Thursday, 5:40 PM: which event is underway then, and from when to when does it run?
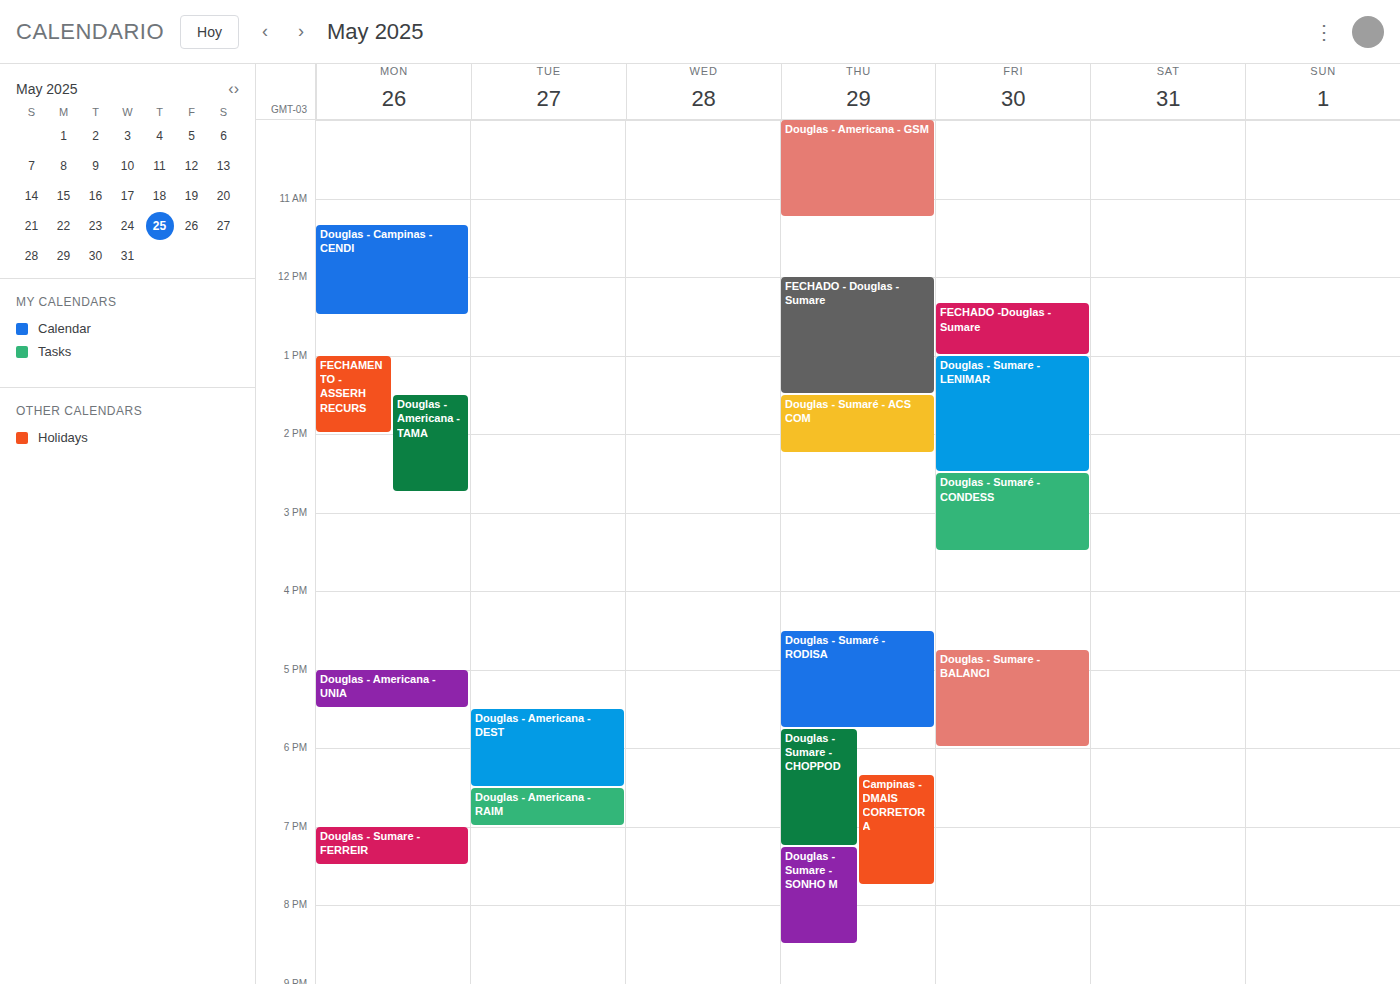
"Douglas - Sumaré - RODISA", 4:30 PM to 5:45 PM